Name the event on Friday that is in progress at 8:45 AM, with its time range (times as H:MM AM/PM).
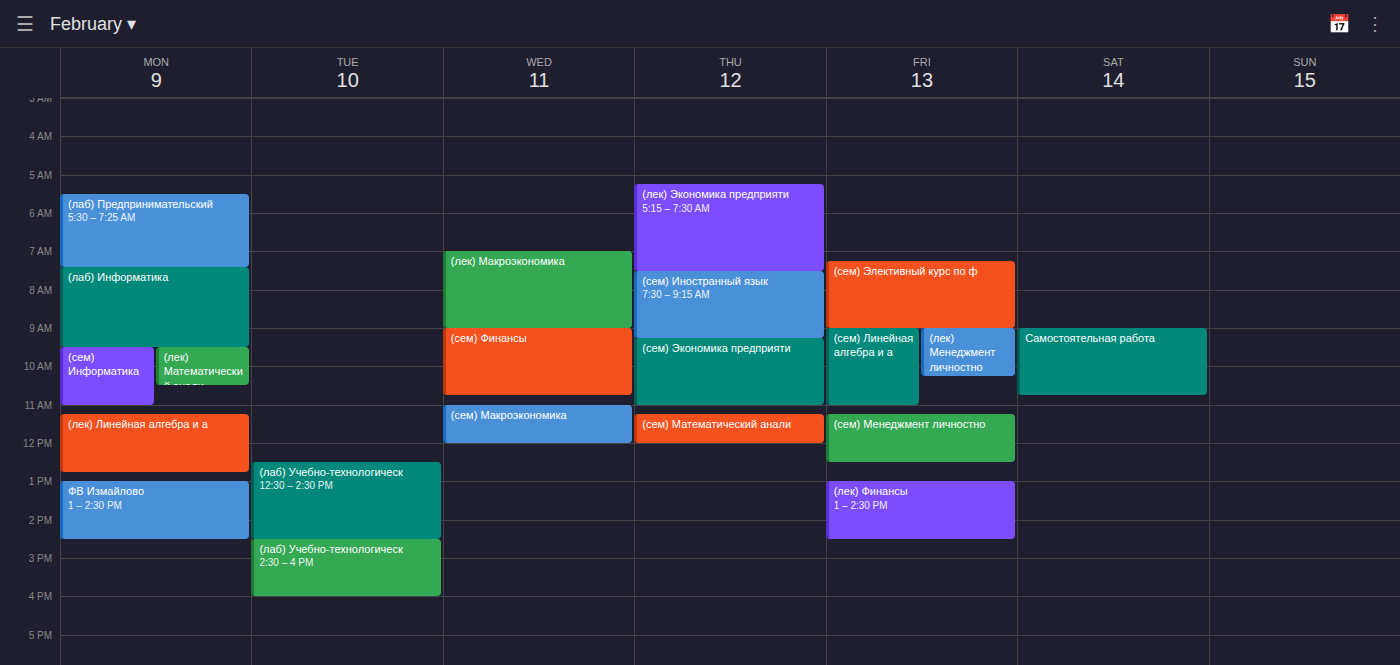
"(сем) Элективный курс по ф", 7:15 AM to 9:00 AM